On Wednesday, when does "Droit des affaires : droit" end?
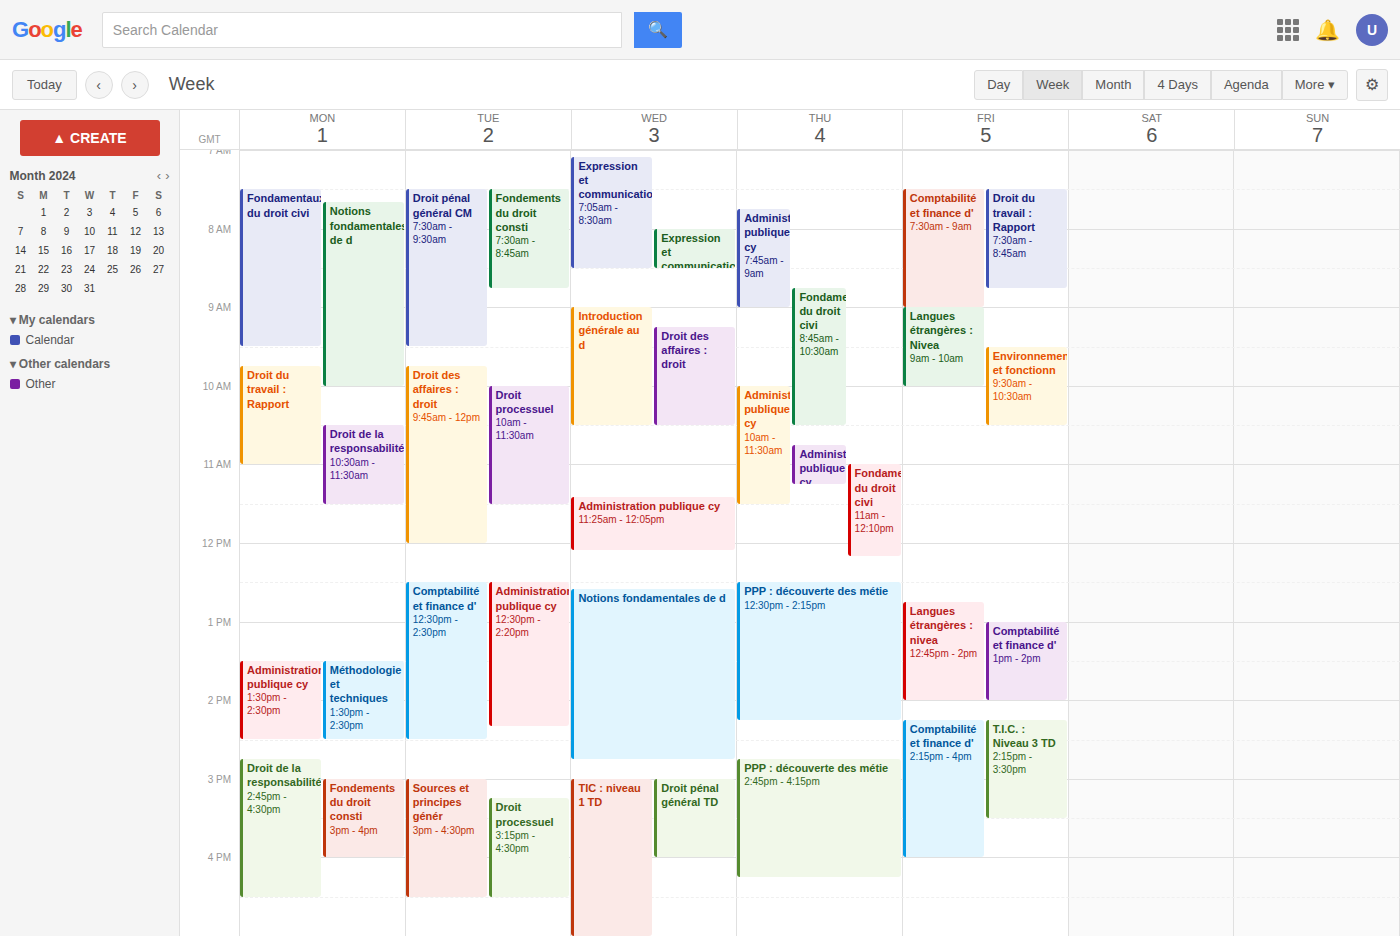
10:30